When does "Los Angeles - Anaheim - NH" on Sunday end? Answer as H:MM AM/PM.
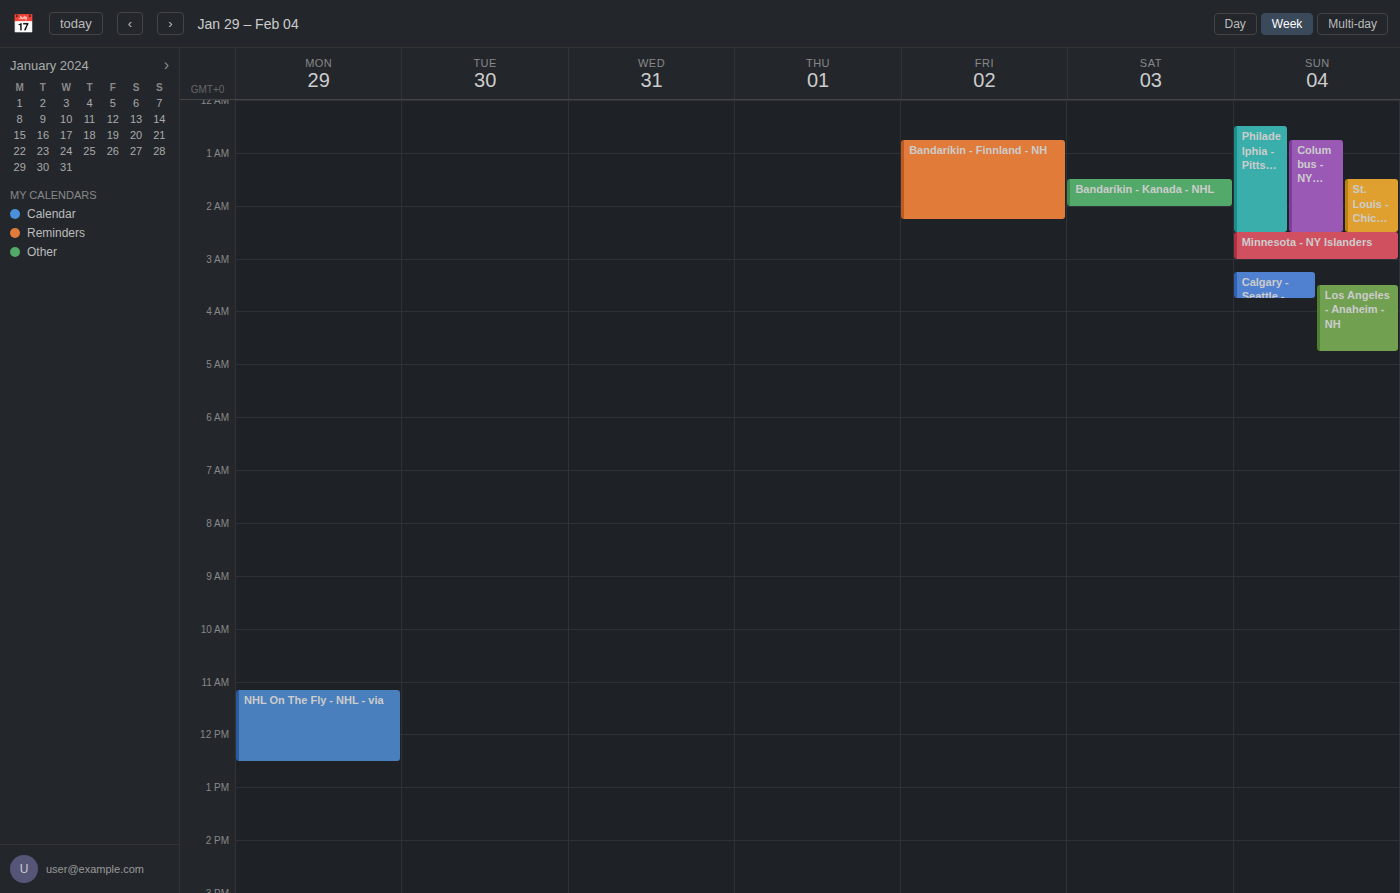
4:45 AM